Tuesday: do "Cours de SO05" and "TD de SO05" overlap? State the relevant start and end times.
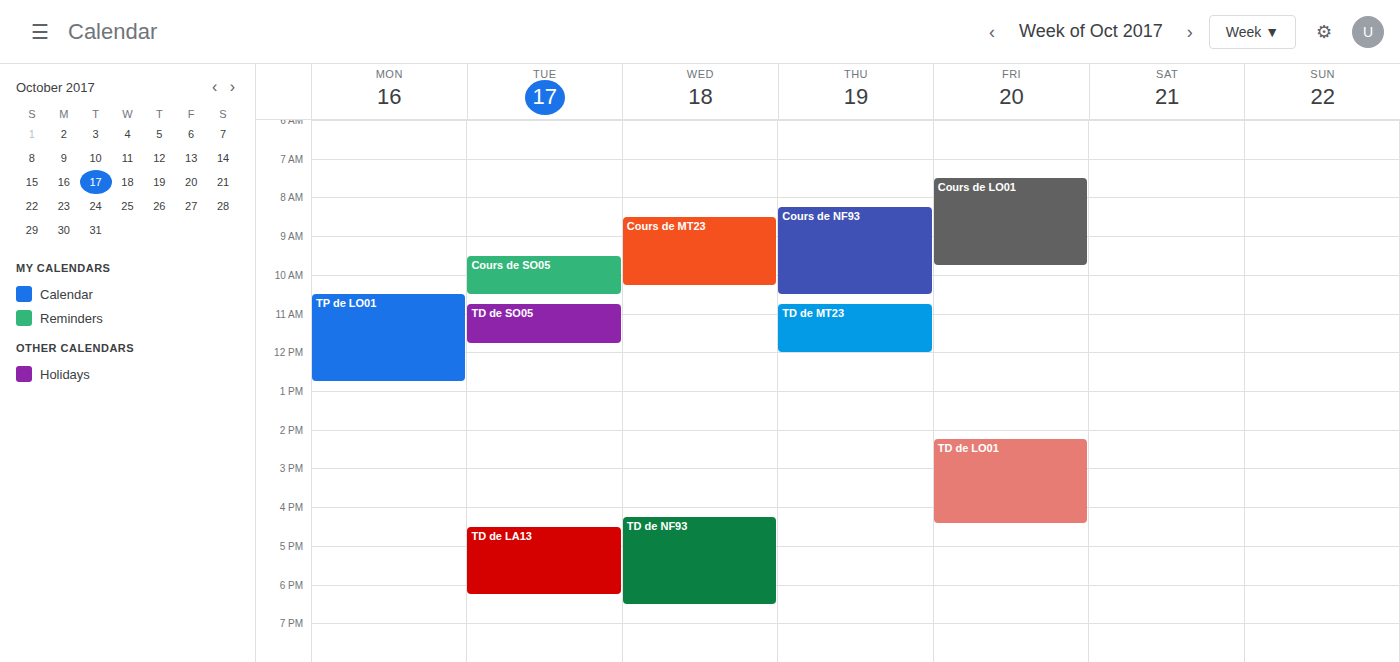
"Cours de SO05" ends at 10:30 AM and "TD de SO05" starts at 10:45 AM -- no overlap.